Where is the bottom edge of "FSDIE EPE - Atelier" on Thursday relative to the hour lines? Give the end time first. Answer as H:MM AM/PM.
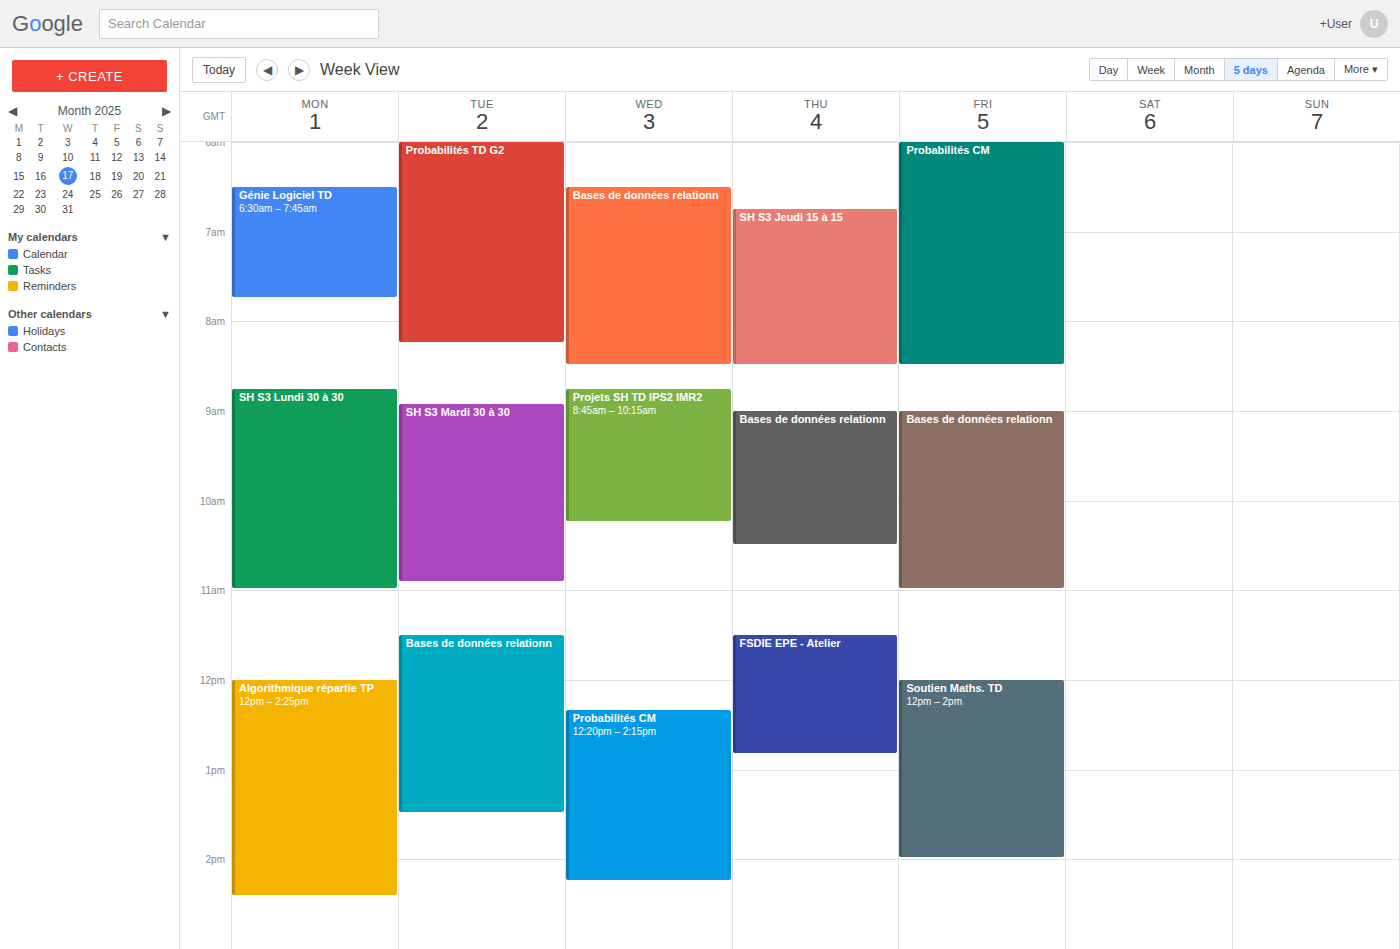
12:50 PM -- neither: 50 minutes below the 12 PM line and 10 minutes above the 1 PM line.